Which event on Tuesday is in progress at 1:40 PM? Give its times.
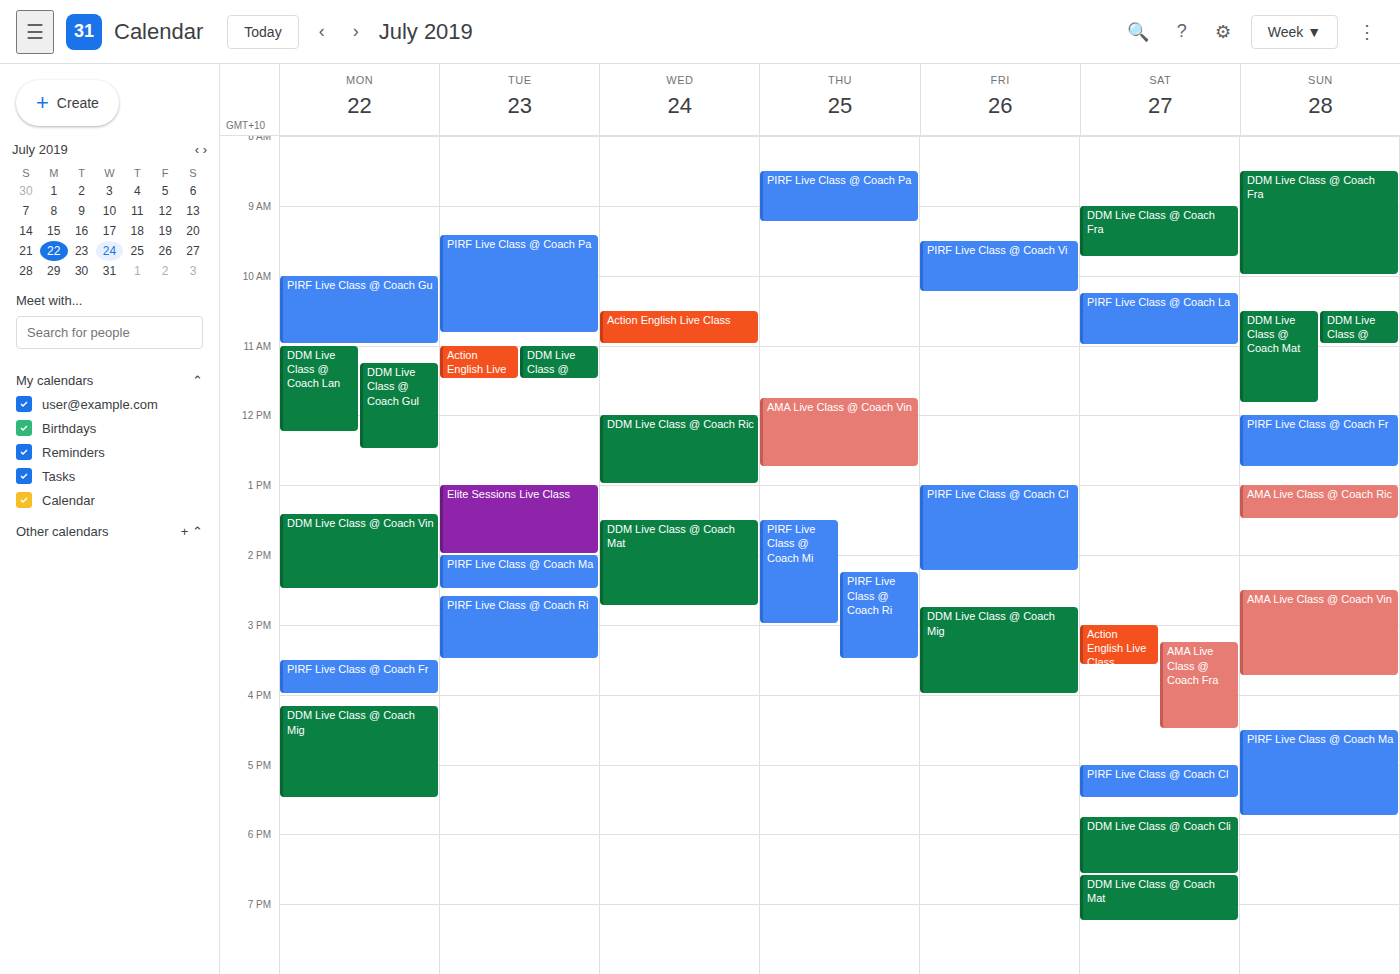
"Elite Sessions Live Class", 1:00 PM to 2:00 PM